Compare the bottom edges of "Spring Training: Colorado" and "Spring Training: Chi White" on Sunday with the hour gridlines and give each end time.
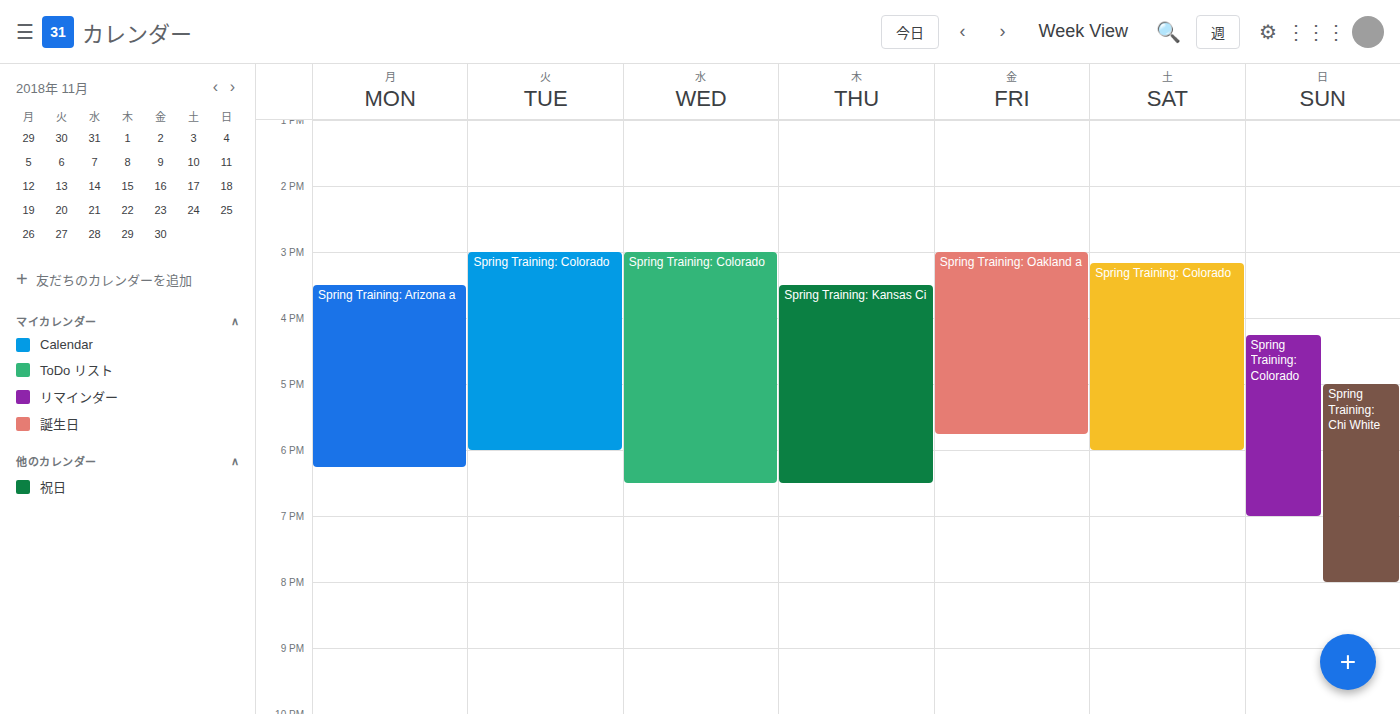
"Spring Training: Colorado": 7:00 PM, exactly on the 7 PM line. "Spring Training: Chi White": 8:00 PM, exactly on the 8 PM line.